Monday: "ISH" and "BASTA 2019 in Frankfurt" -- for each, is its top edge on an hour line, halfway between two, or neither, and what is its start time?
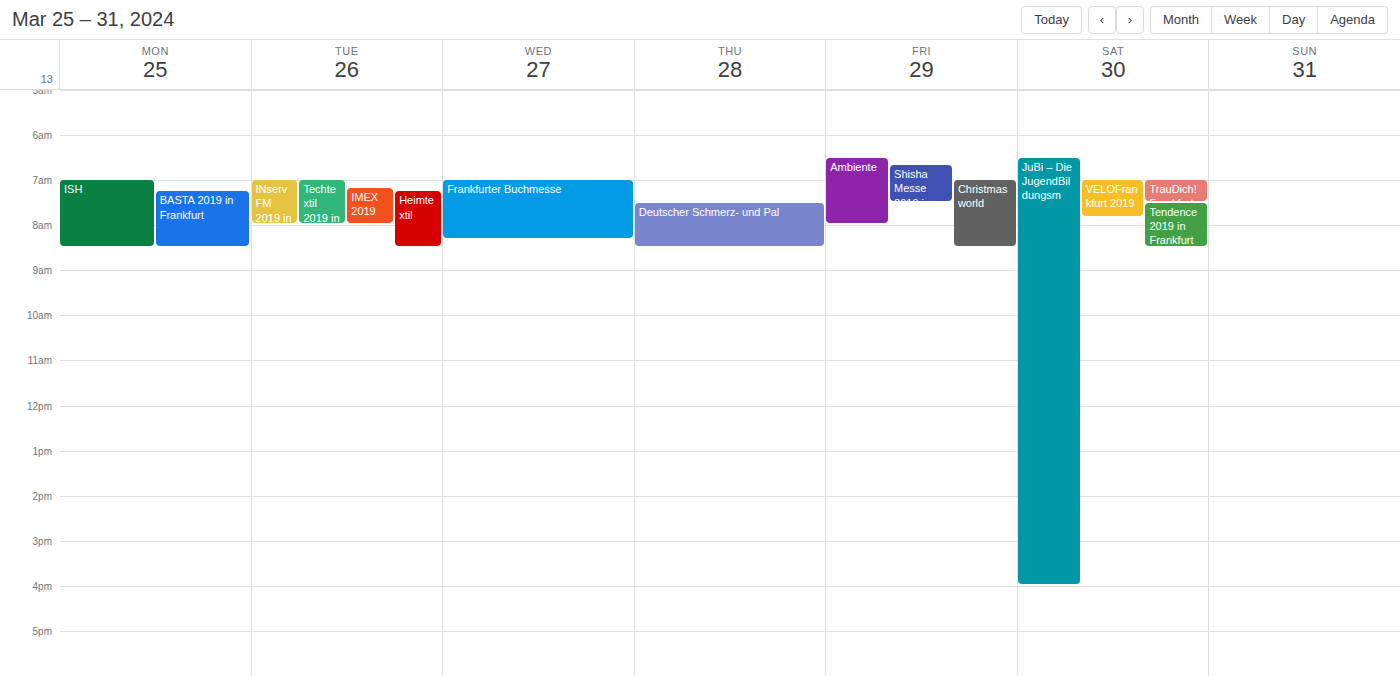
"ISH": 07:00, exactly on the 07:00 line. "BASTA 2019 in Frankfurt": 07:15, neither: a quarter of the way from the 07:00 line to the 08:00 line.